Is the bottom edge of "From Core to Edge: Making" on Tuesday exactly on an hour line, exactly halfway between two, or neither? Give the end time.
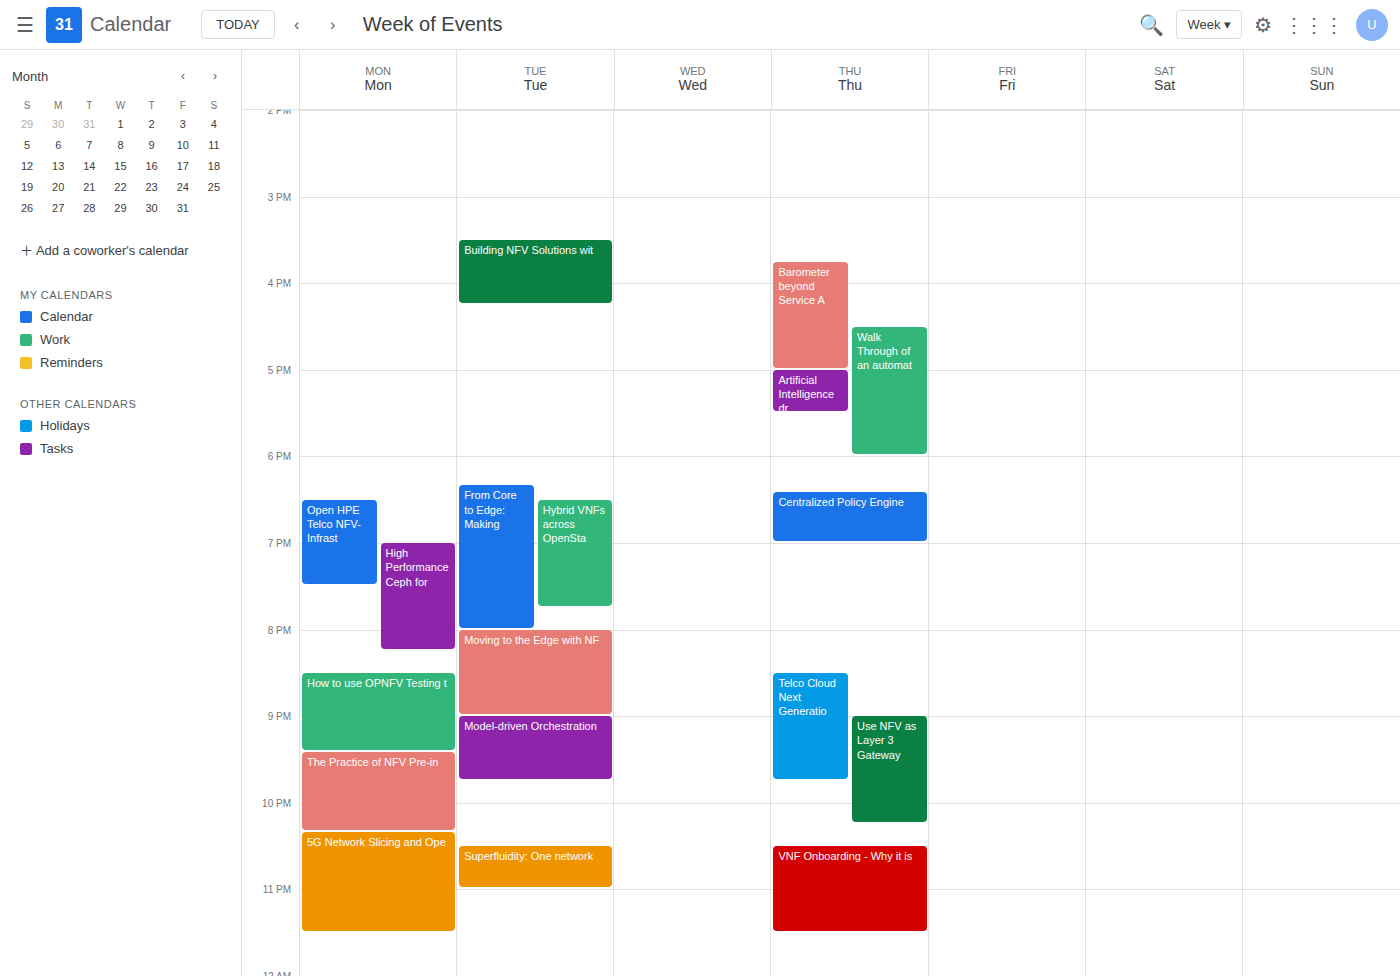
8:00 PM -- exactly on the 8 PM line.